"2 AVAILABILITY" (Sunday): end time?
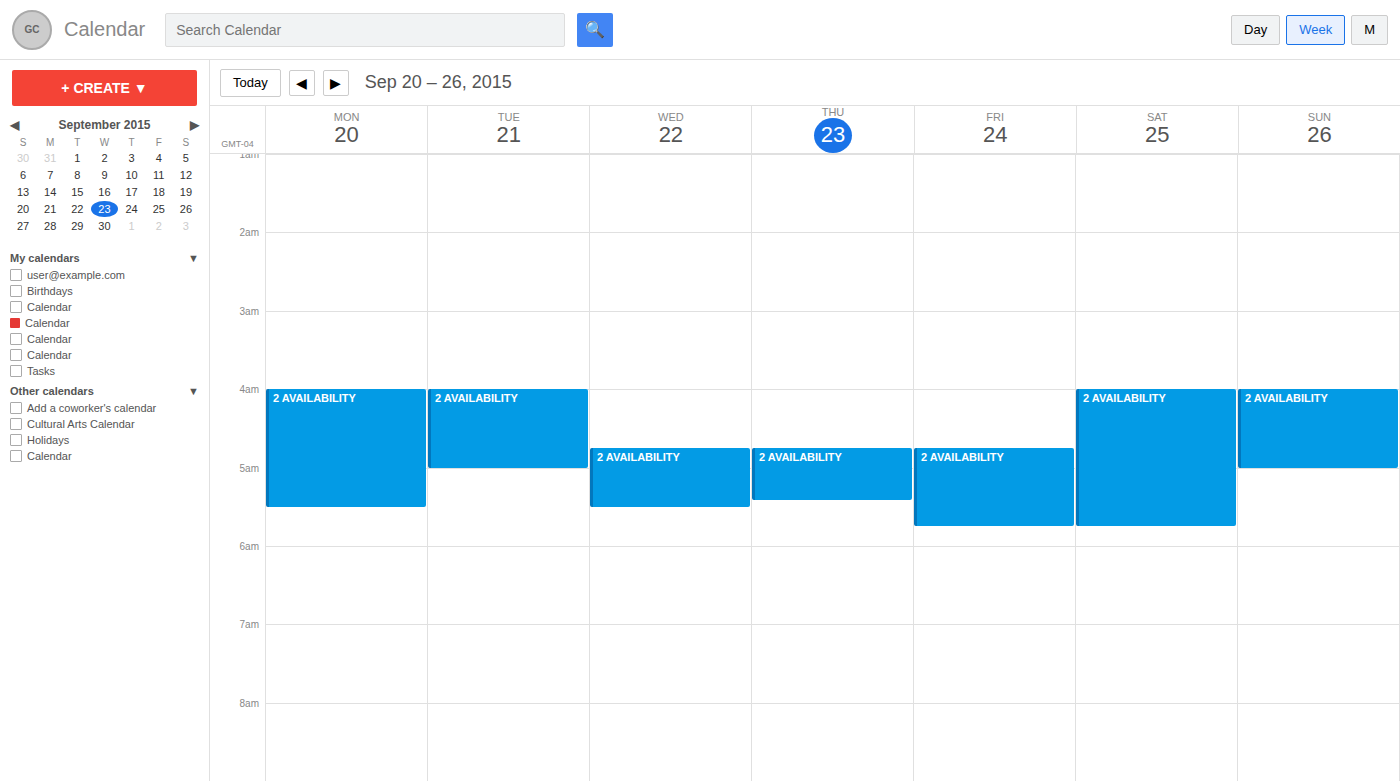
5:00 AM